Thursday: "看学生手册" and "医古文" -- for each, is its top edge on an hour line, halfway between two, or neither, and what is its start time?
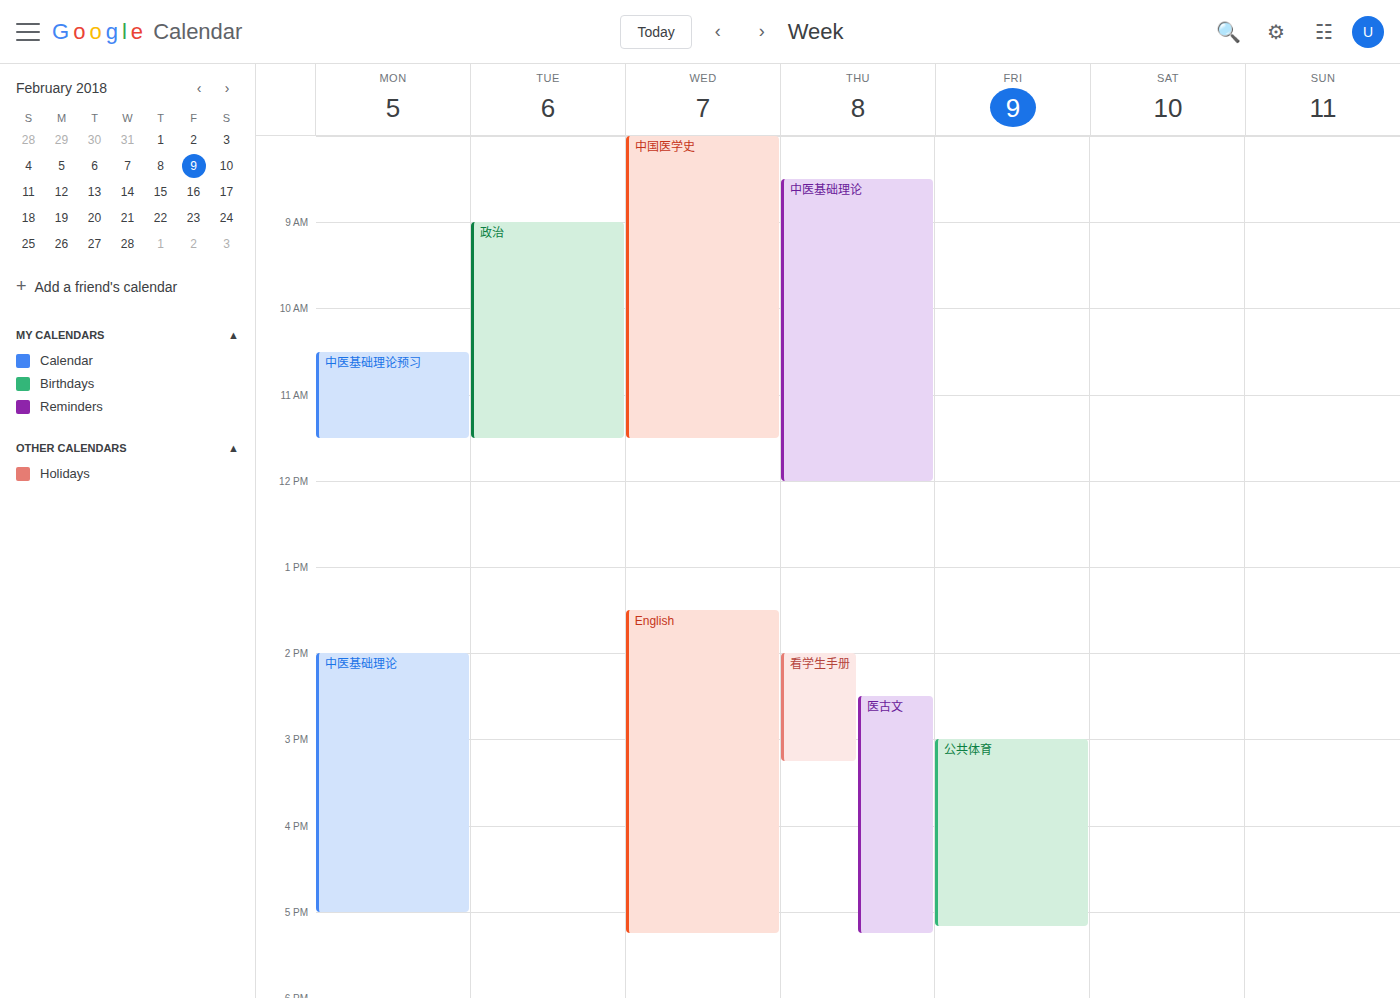
"看学生手册": 2:00 PM, exactly on the 2 PM line. "医古文": 2:30 PM, halfway between the 2 PM and 3 PM lines.